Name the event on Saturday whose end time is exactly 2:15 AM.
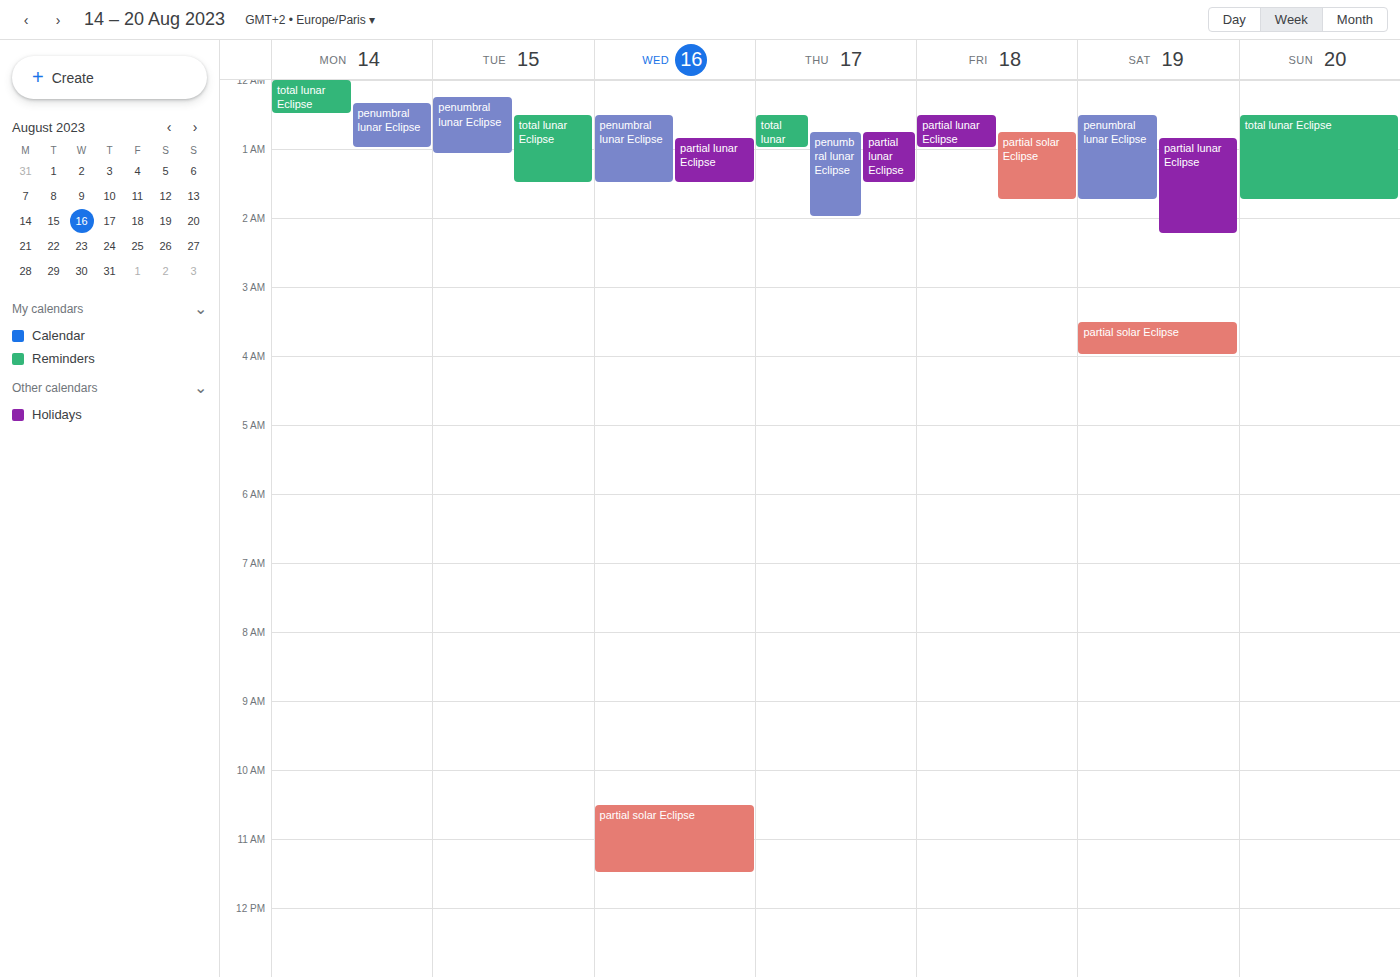
"partial lunar Eclipse"